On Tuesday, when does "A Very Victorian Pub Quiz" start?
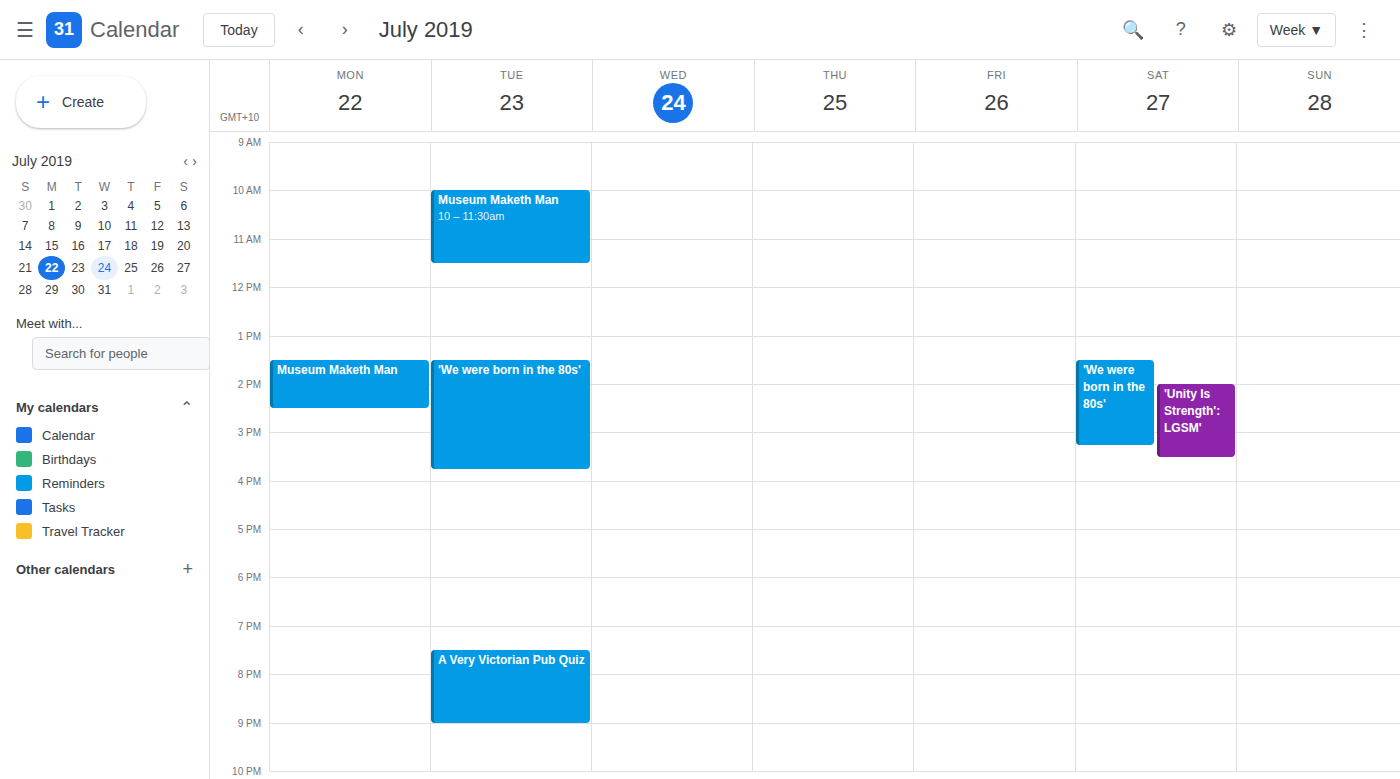
7:30 PM